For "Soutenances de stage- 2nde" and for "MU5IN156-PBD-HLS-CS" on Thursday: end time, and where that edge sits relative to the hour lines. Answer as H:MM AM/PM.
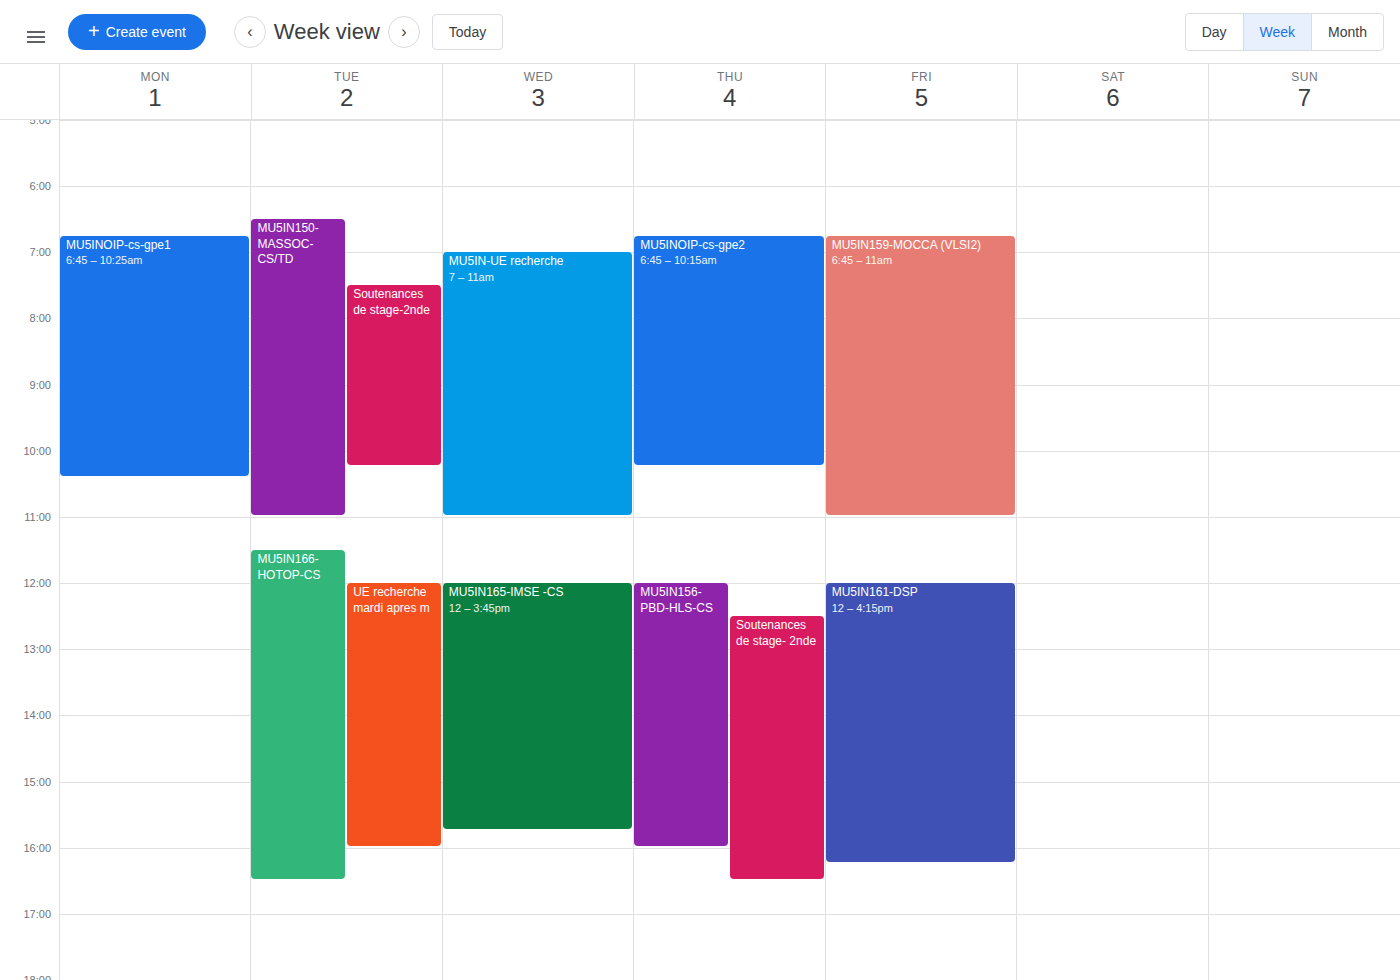
"Soutenances de stage- 2nde": 4:30 PM, halfway between the 4 PM and 5 PM lines. "MU5IN156-PBD-HLS-CS": 4:00 PM, exactly on the 4 PM line.